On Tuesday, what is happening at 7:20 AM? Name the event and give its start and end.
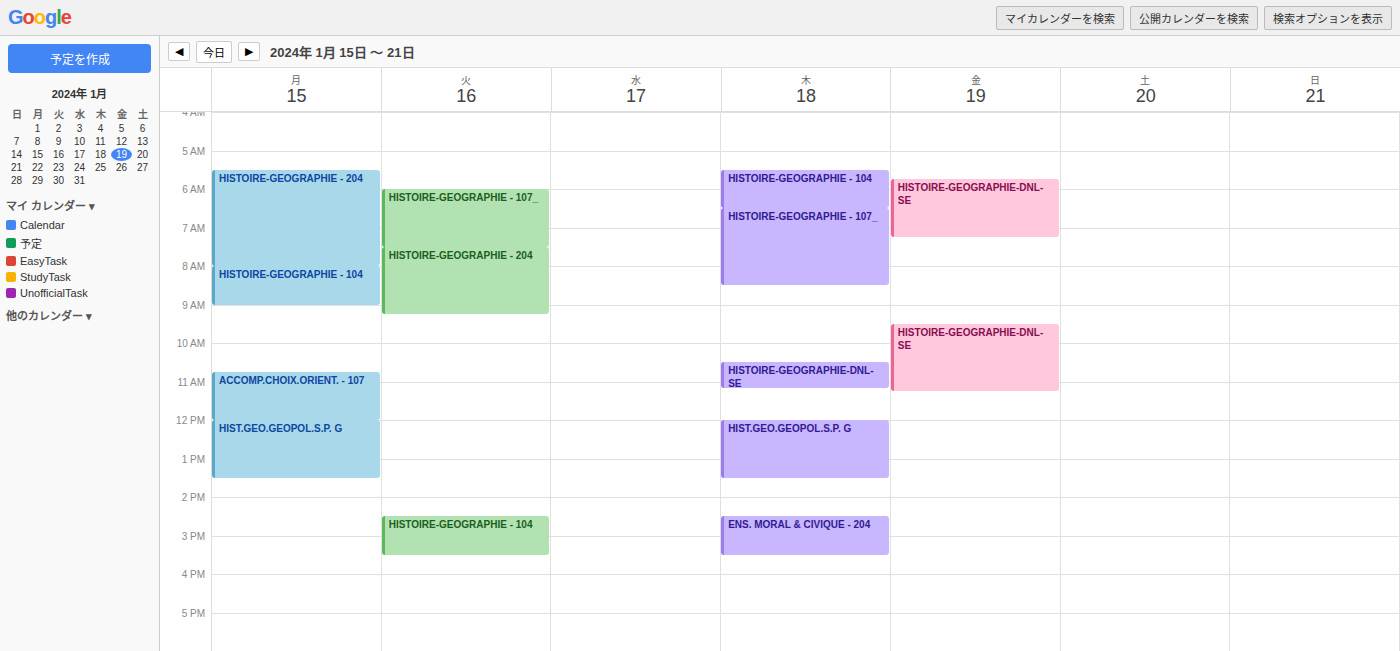
"HISTOIRE-GEOGRAPHIE - 107_", 6:00 AM to 7:30 AM